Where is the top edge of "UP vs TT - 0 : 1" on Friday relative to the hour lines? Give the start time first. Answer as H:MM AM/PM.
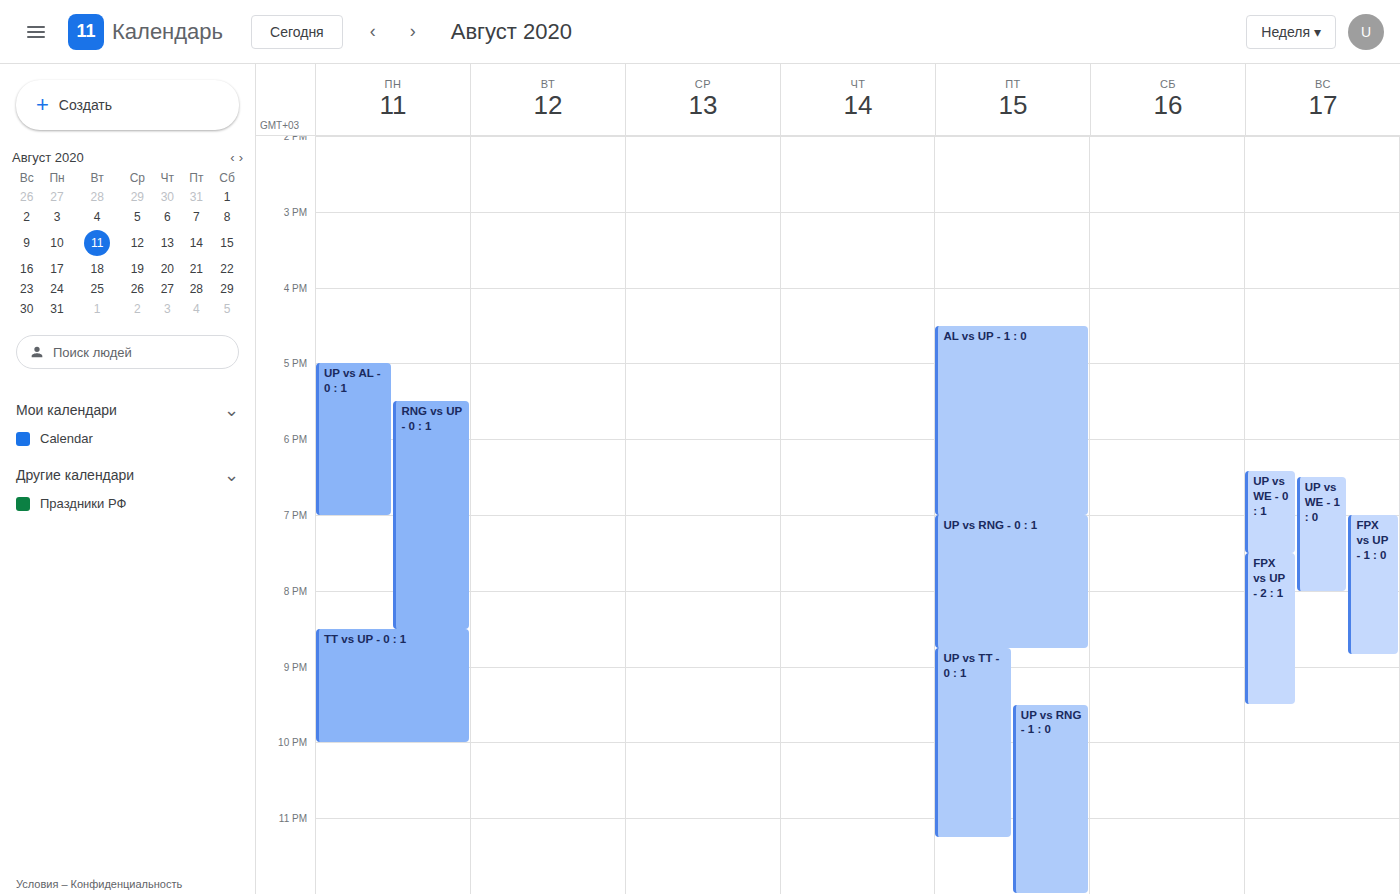
8:45 PM -- neither: three quarters of the way from the 8 PM line to the 9 PM line.